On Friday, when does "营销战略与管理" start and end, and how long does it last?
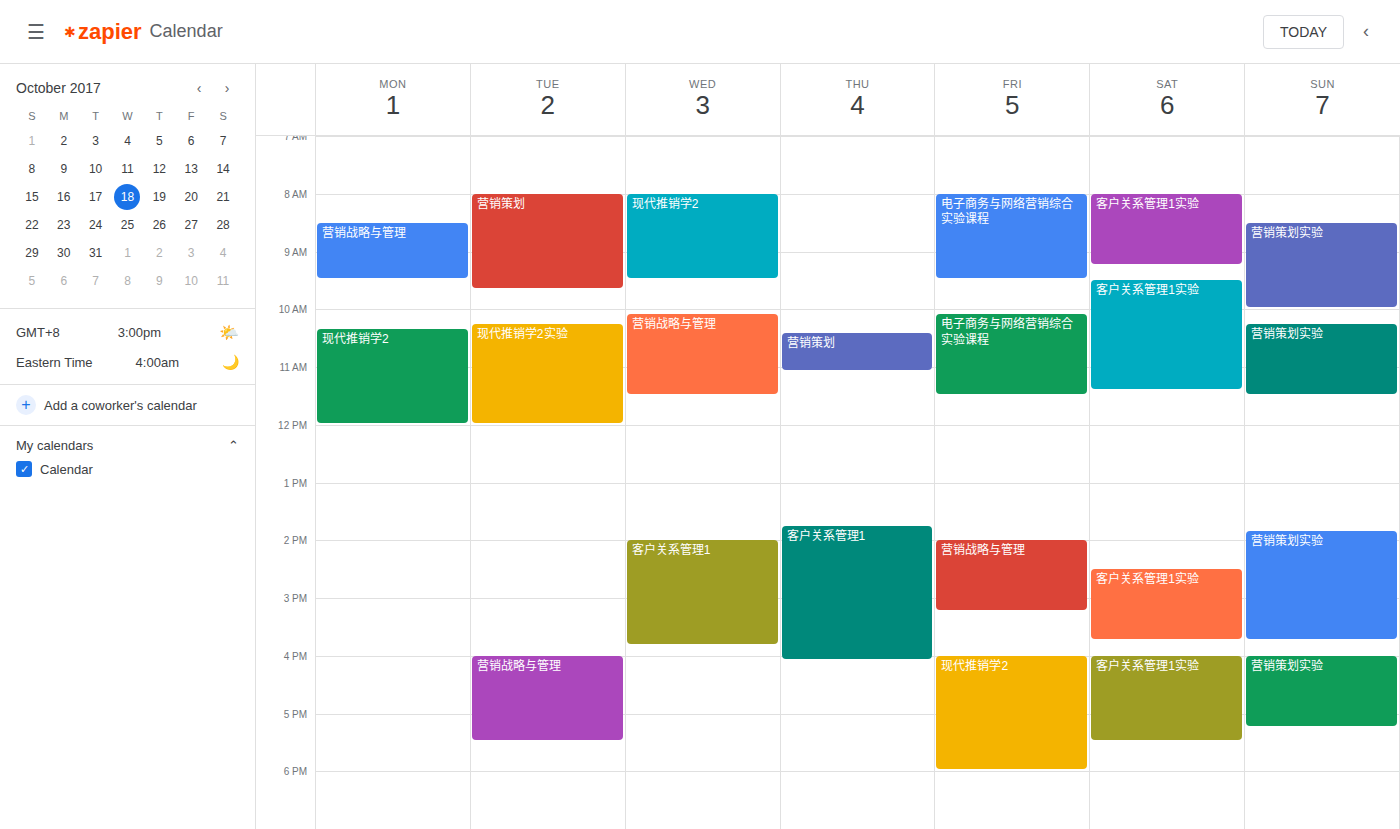
2:00 PM to 3:15 PM, 1 hour 15 minutes